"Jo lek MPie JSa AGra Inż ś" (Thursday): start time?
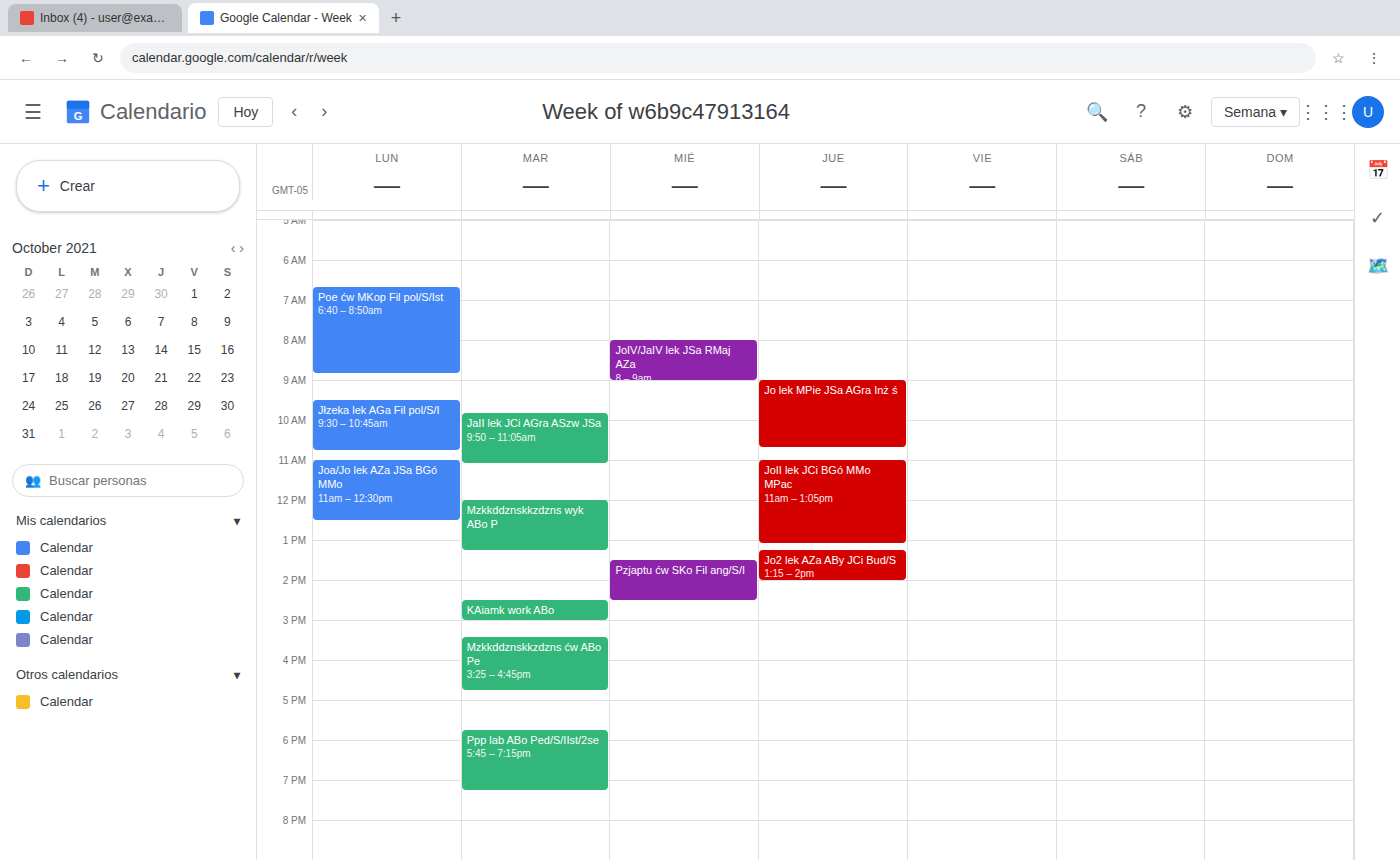
9:00 AM